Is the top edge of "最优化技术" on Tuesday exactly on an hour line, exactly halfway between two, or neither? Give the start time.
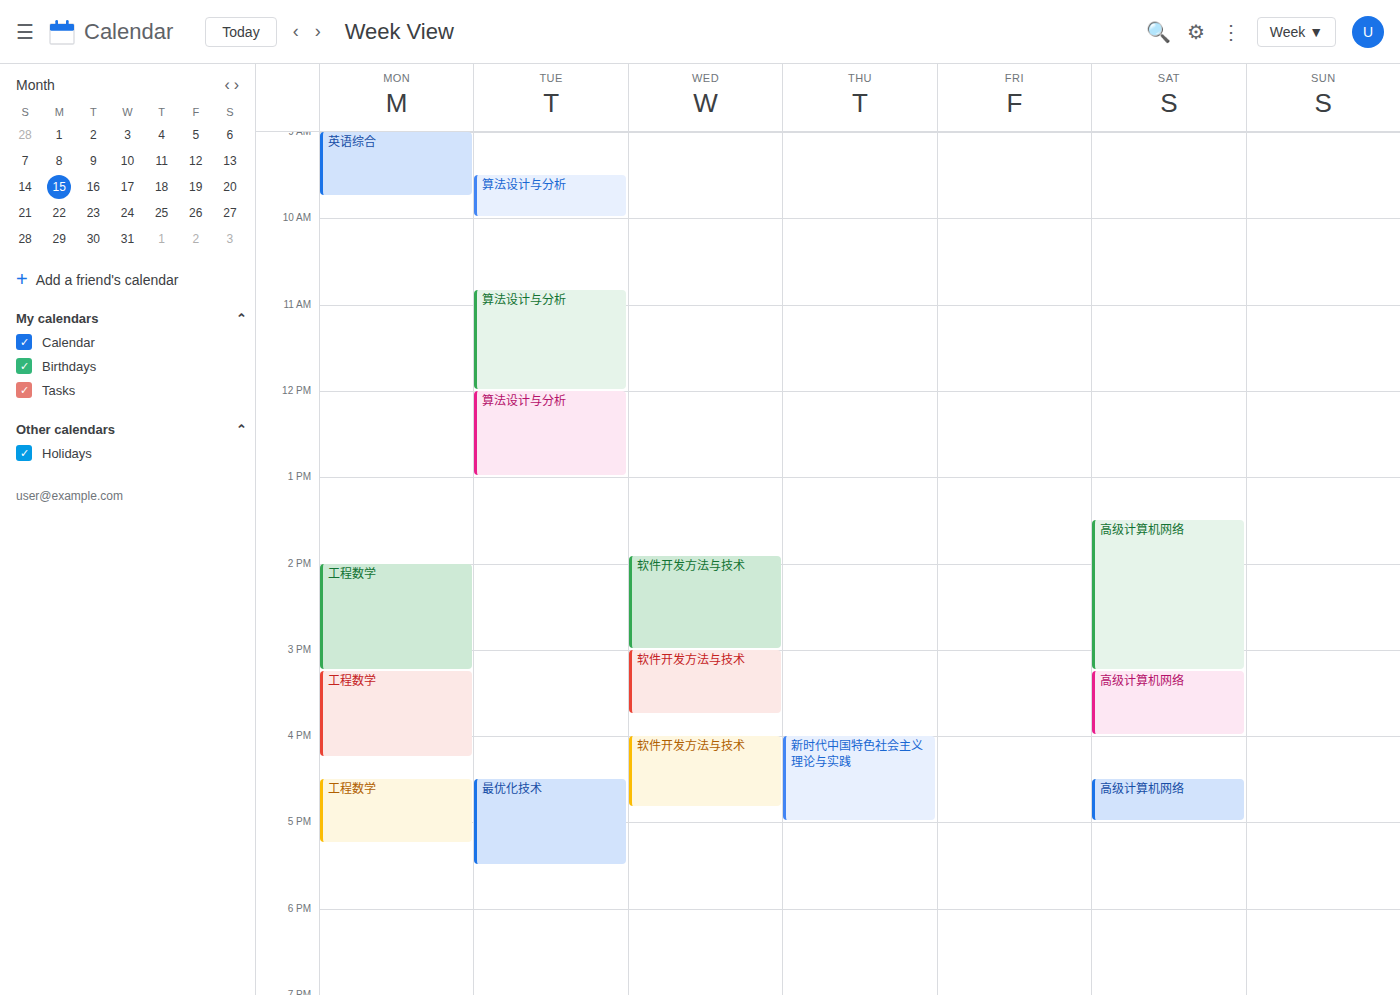
4:30 PM -- halfway between the 4 PM and 5 PM lines.